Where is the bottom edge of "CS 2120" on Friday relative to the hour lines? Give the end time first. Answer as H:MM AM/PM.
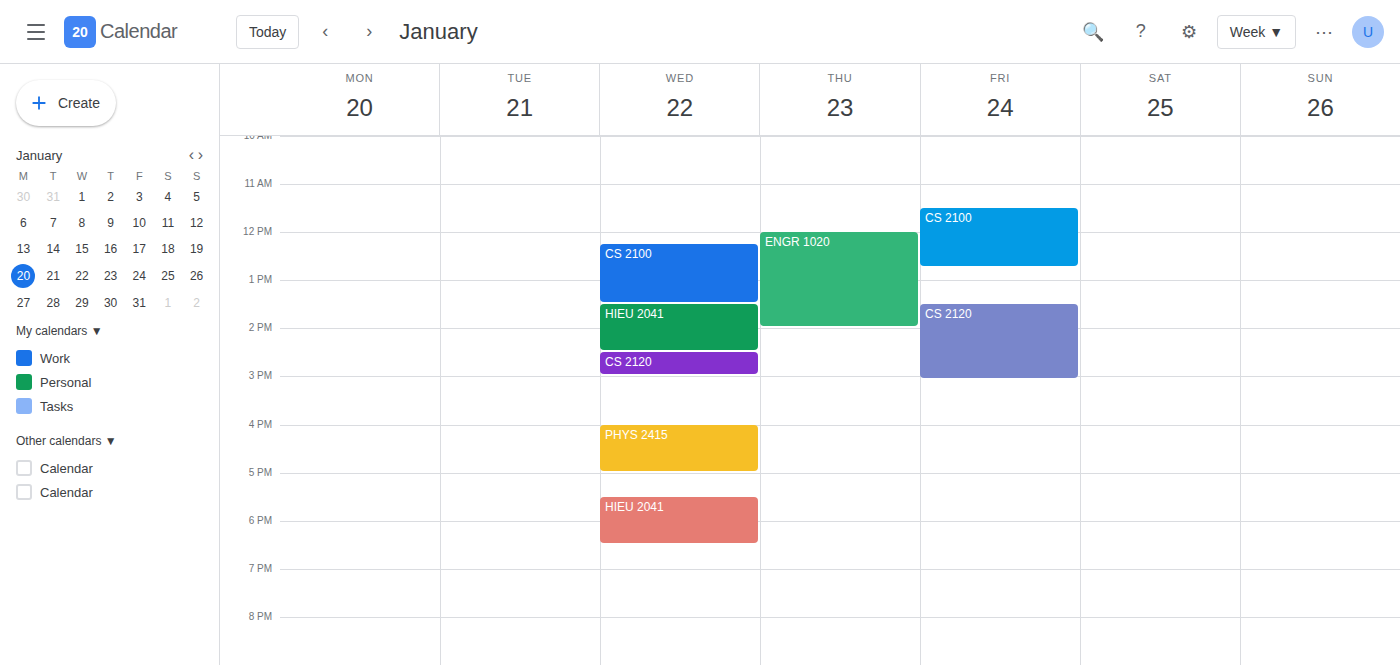
3:05 PM -- neither: 5 minutes below the 3 PM line and 55 minutes above the 4 PM line.